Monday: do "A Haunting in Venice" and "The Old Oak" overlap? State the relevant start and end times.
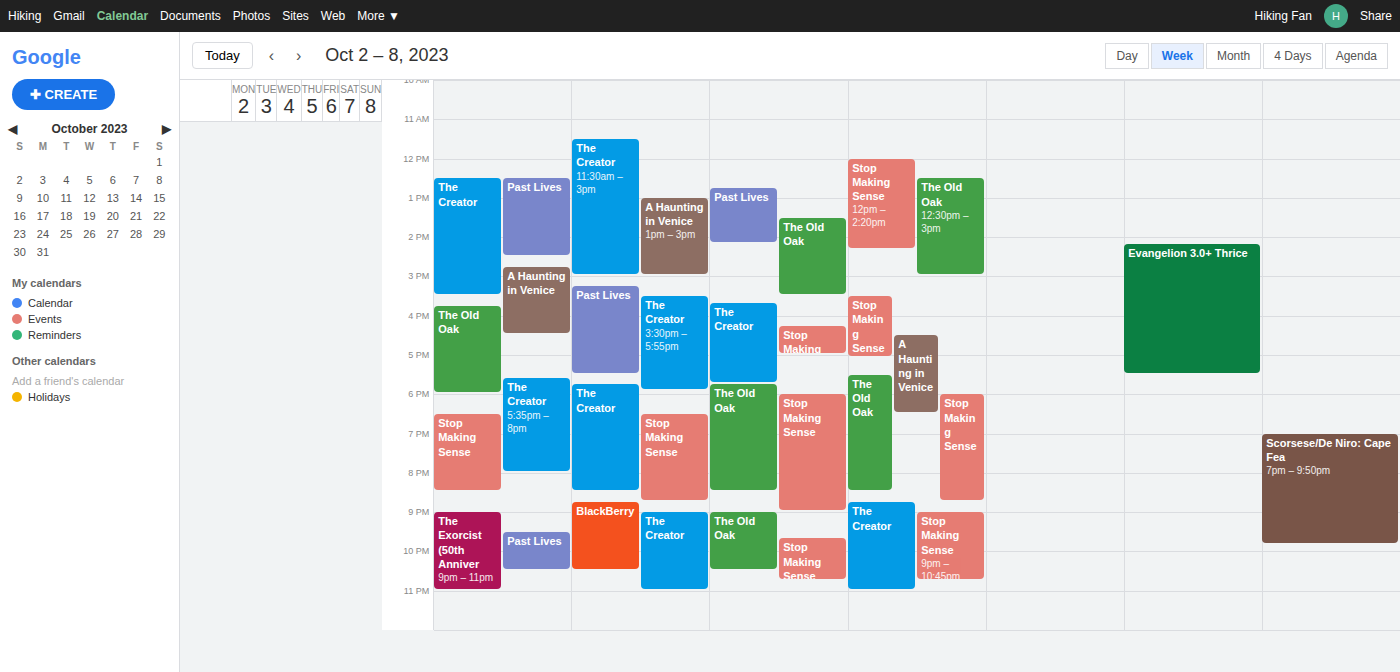
"The Old Oak" starts at 3:45 PM, before "A Haunting in Venice" ends at 4:30 PM -- they overlap.